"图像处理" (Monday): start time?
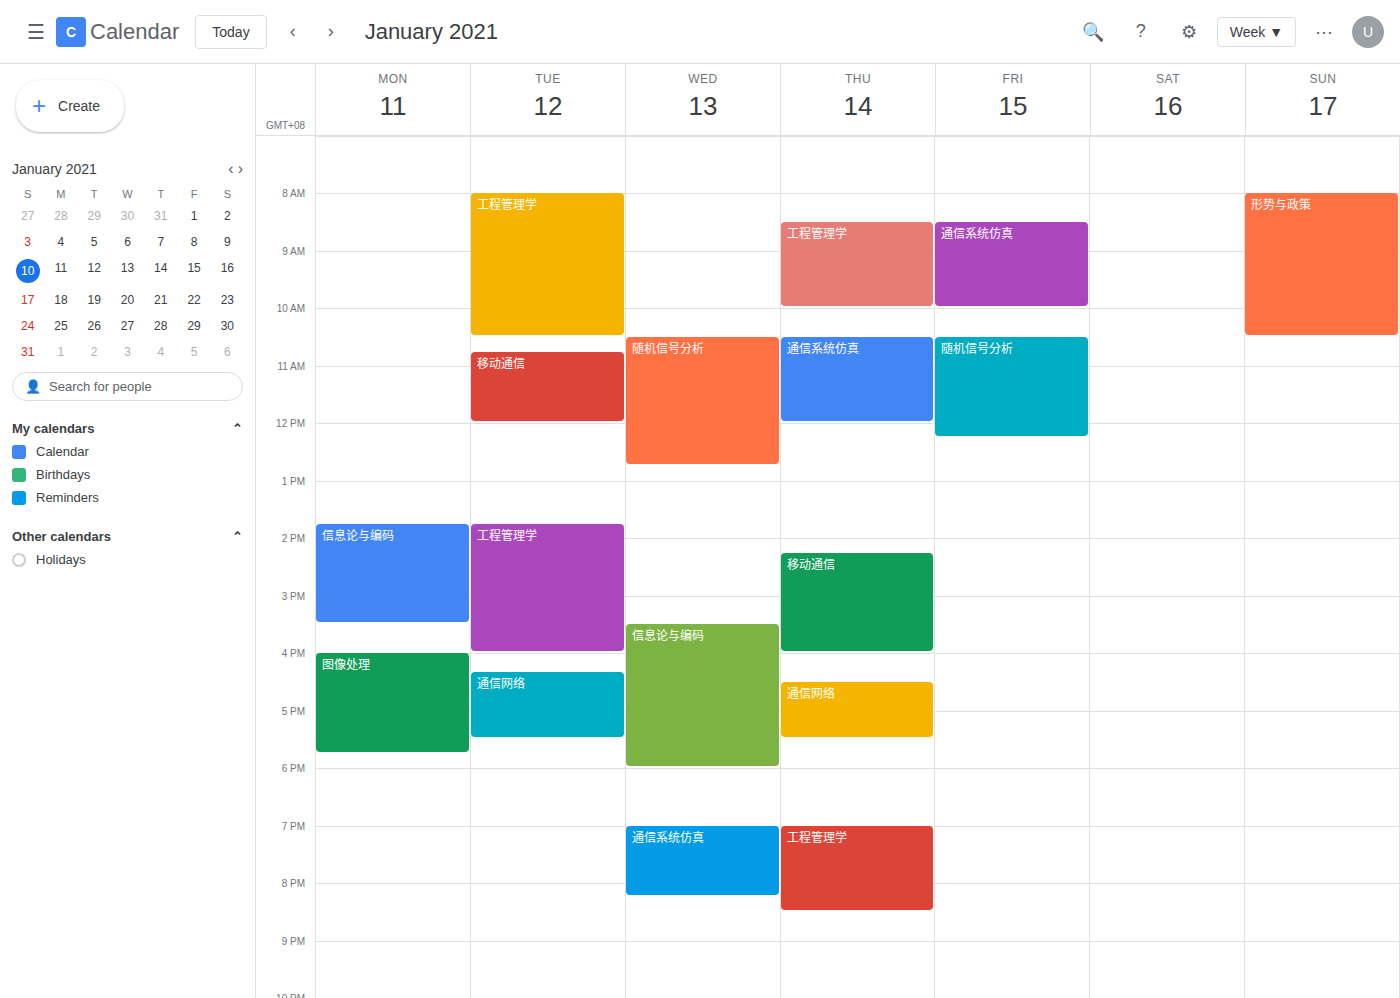
4:00 PM